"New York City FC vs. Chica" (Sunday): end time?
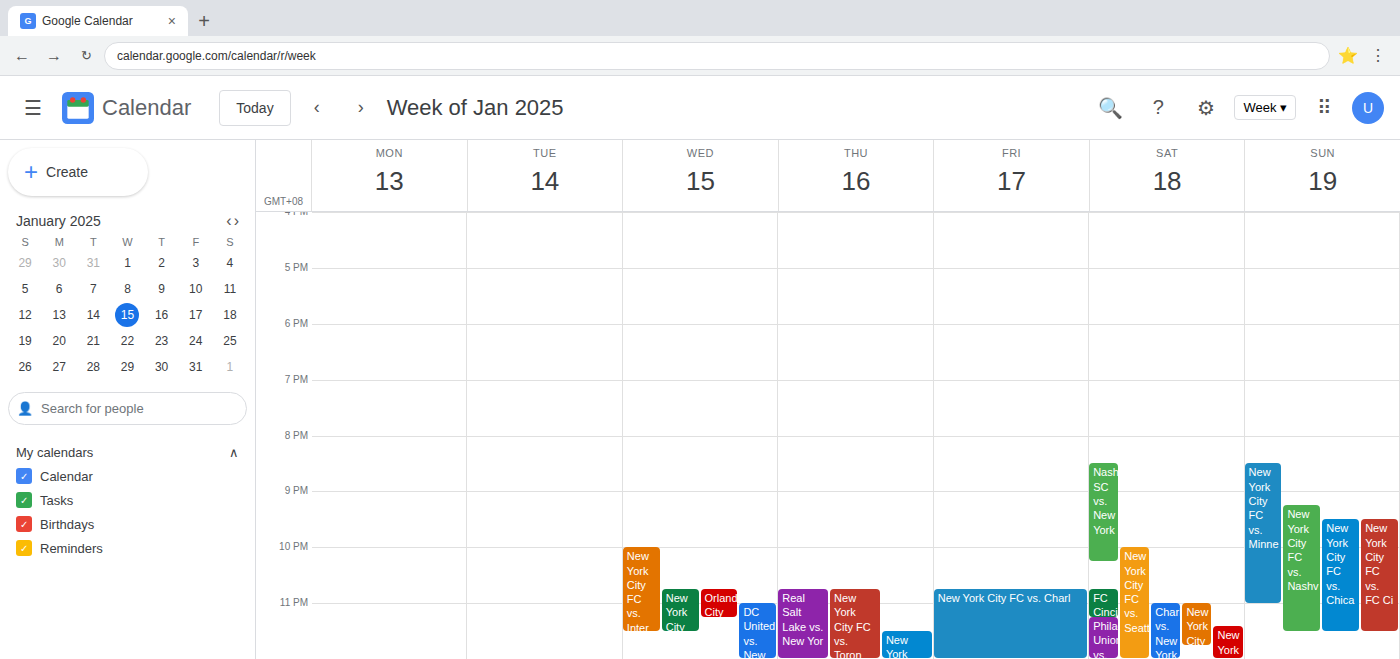
11:30 PM